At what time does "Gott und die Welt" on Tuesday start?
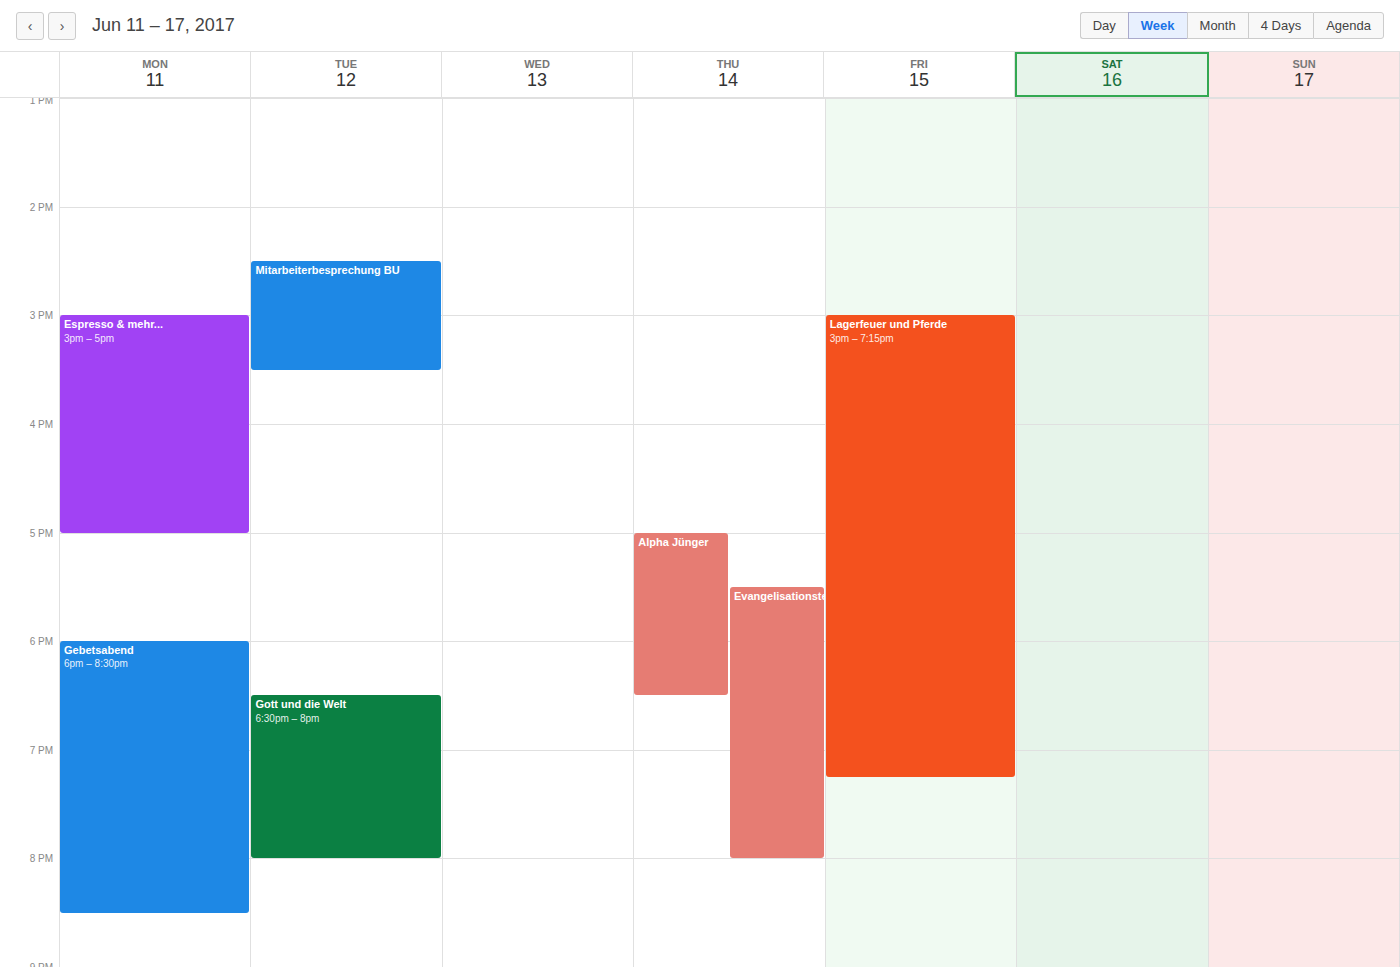
6:30 PM